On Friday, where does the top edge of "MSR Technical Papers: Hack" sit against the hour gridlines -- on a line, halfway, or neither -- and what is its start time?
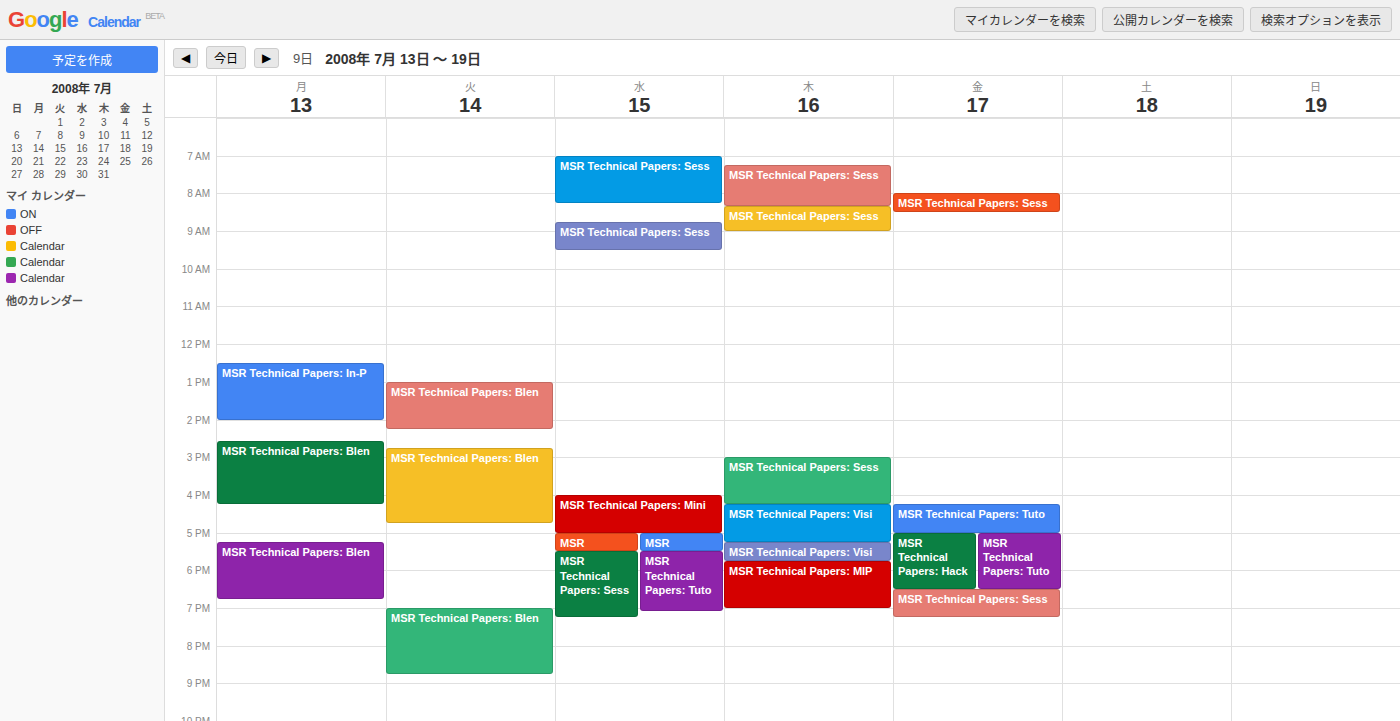
5:00 PM -- exactly on the 5 PM line.